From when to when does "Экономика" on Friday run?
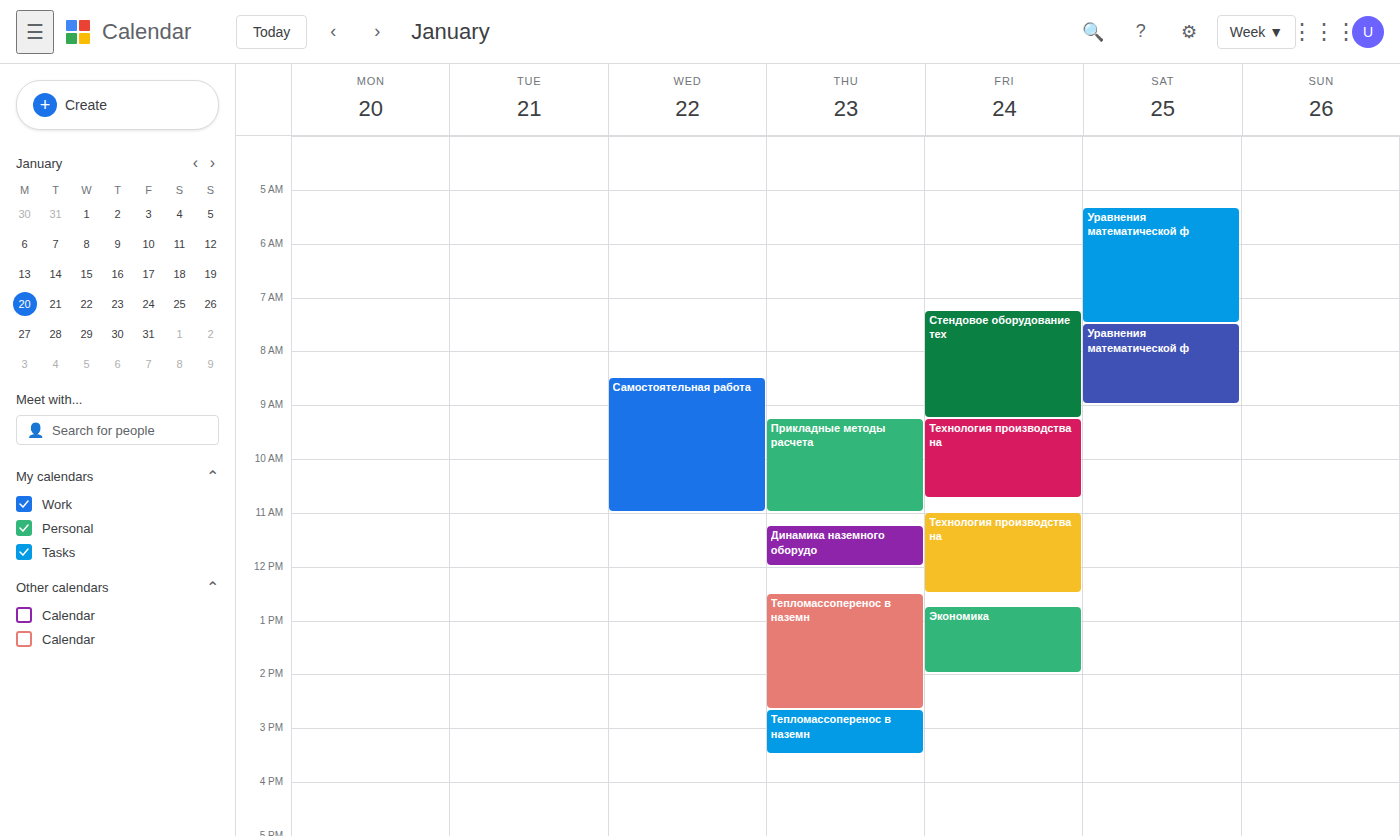
12:45 PM to 2:00 PM